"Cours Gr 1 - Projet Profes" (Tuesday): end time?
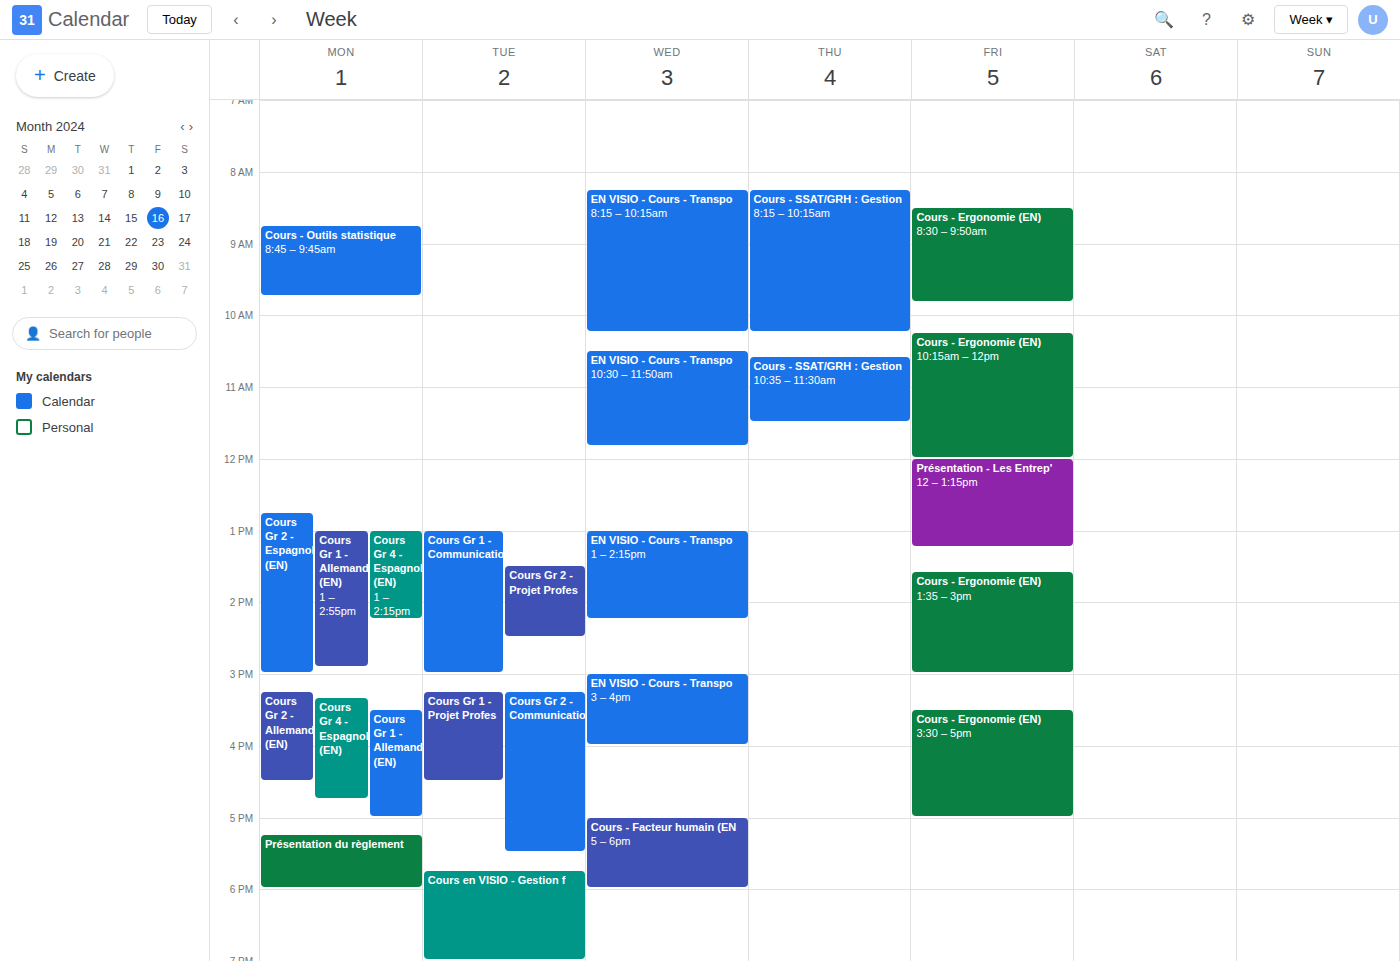
4:30 PM